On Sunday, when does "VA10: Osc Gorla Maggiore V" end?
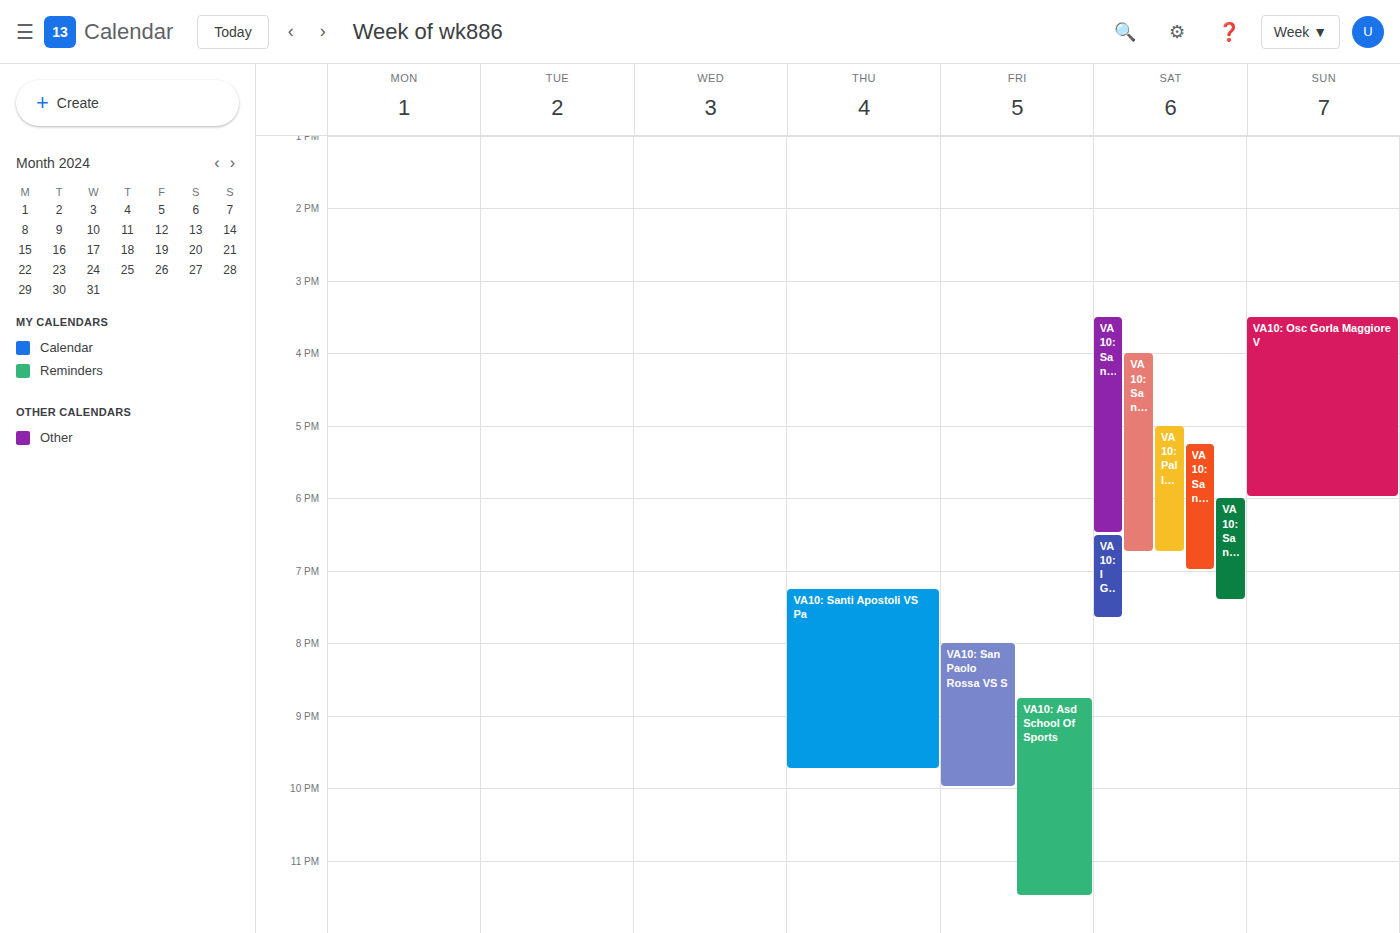
6:00 PM